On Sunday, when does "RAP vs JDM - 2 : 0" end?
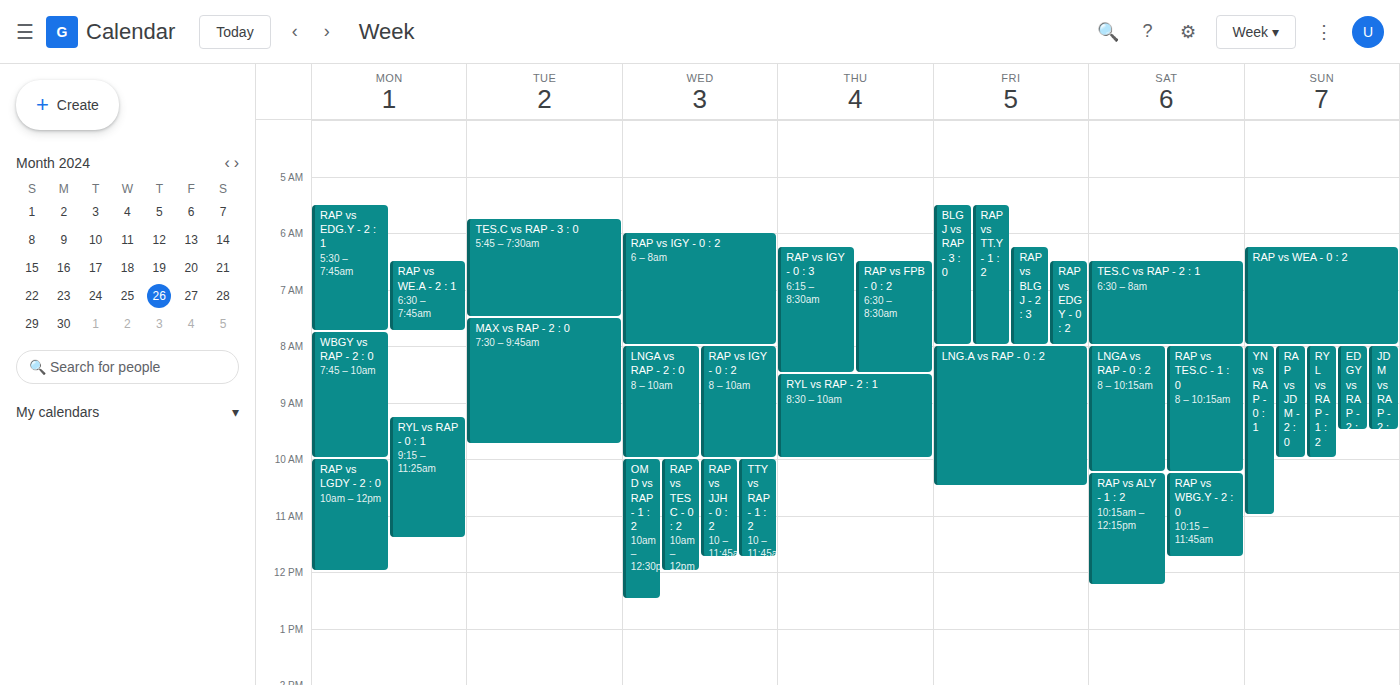
10:00 AM